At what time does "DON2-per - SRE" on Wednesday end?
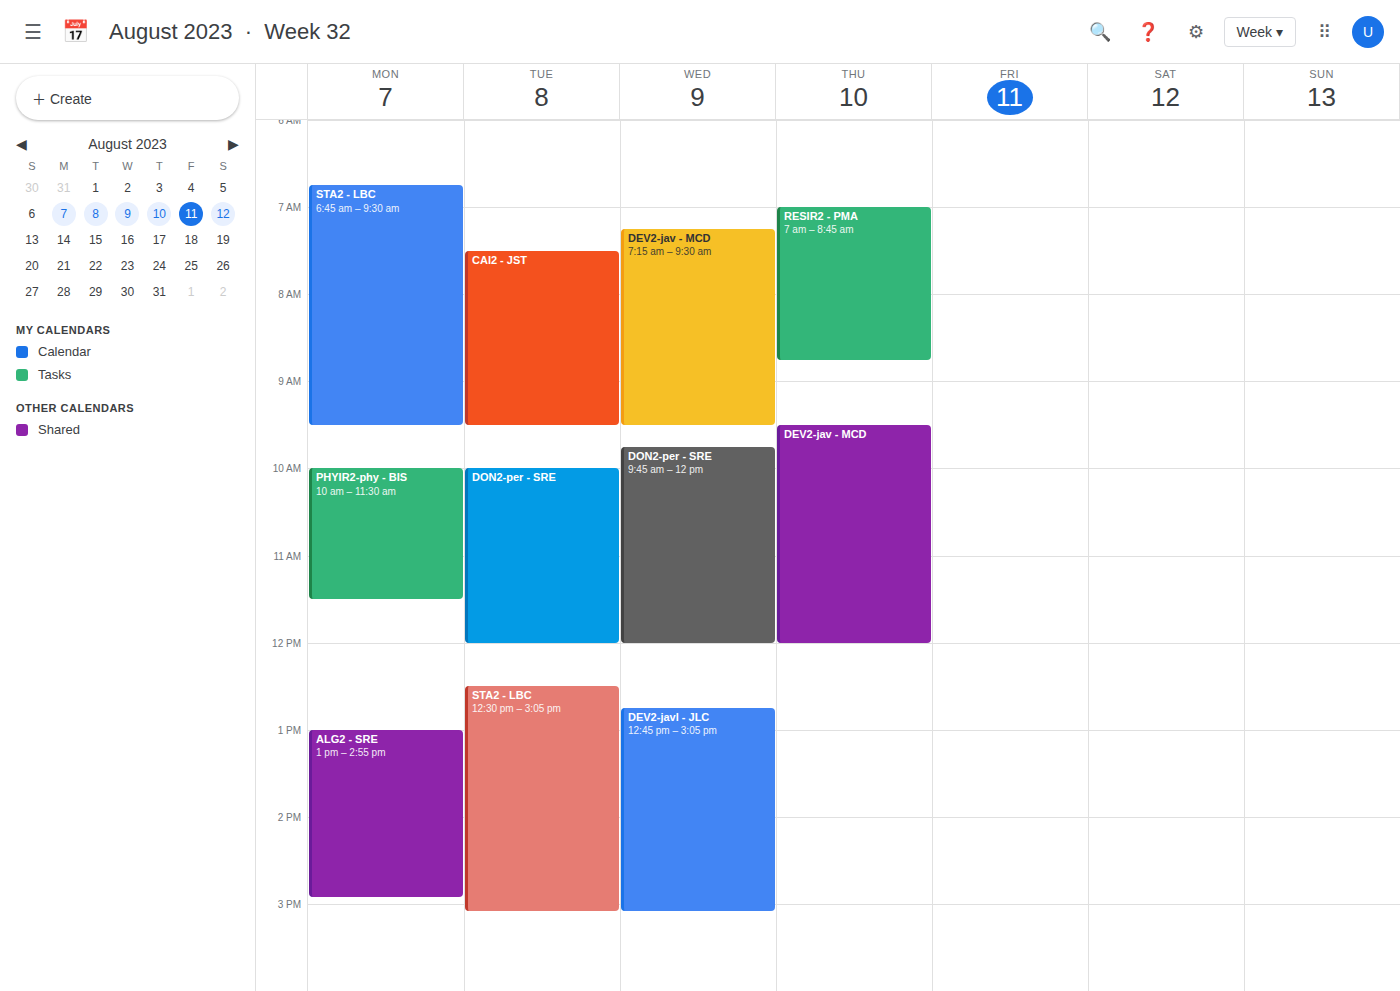
12:00 PM